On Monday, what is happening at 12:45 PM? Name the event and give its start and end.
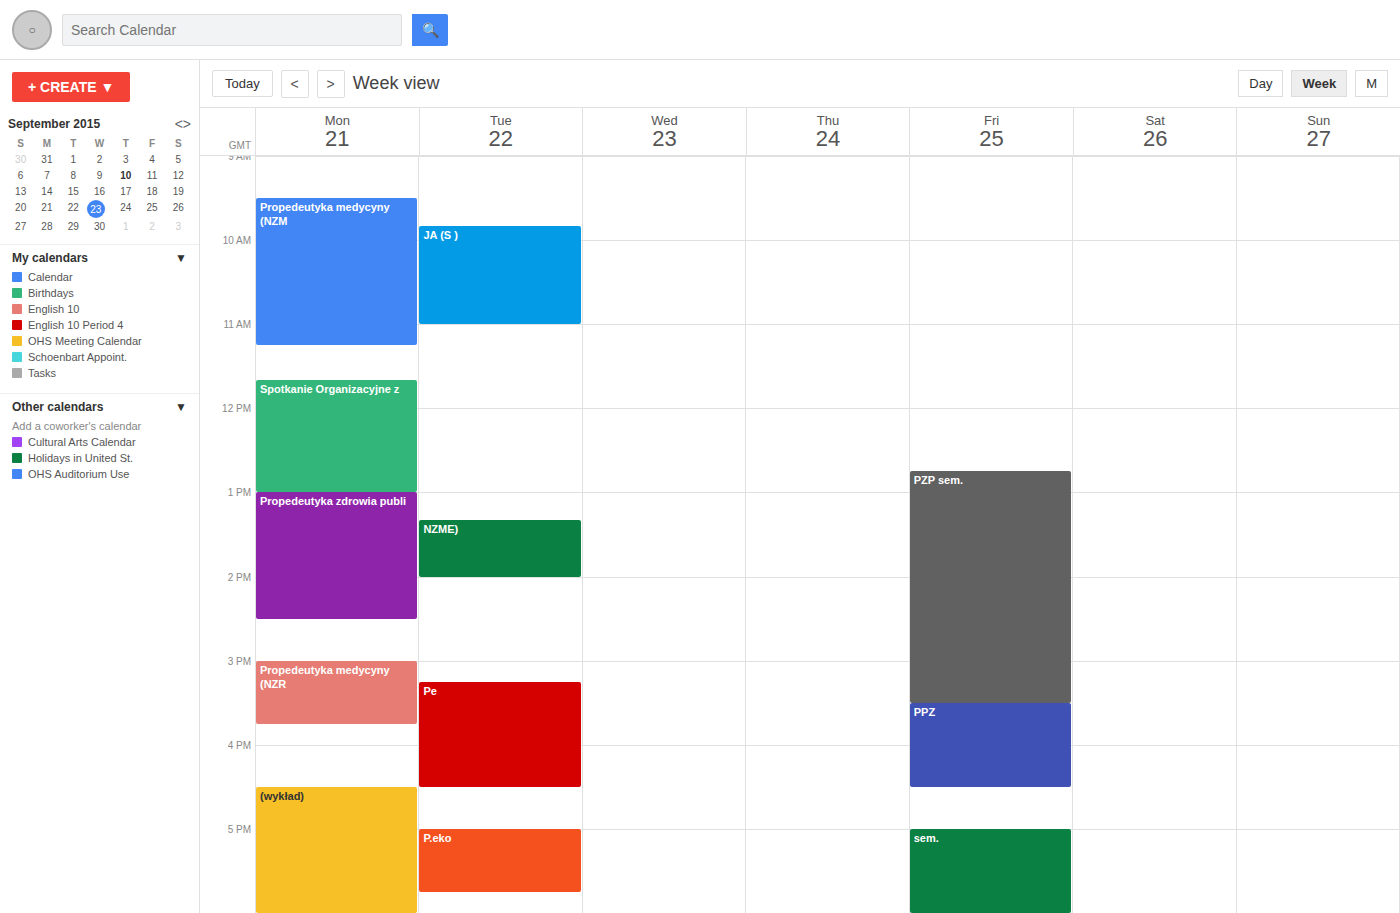
"Spotkanie Organizacyjne z", 11:40 AM to 1:00 PM